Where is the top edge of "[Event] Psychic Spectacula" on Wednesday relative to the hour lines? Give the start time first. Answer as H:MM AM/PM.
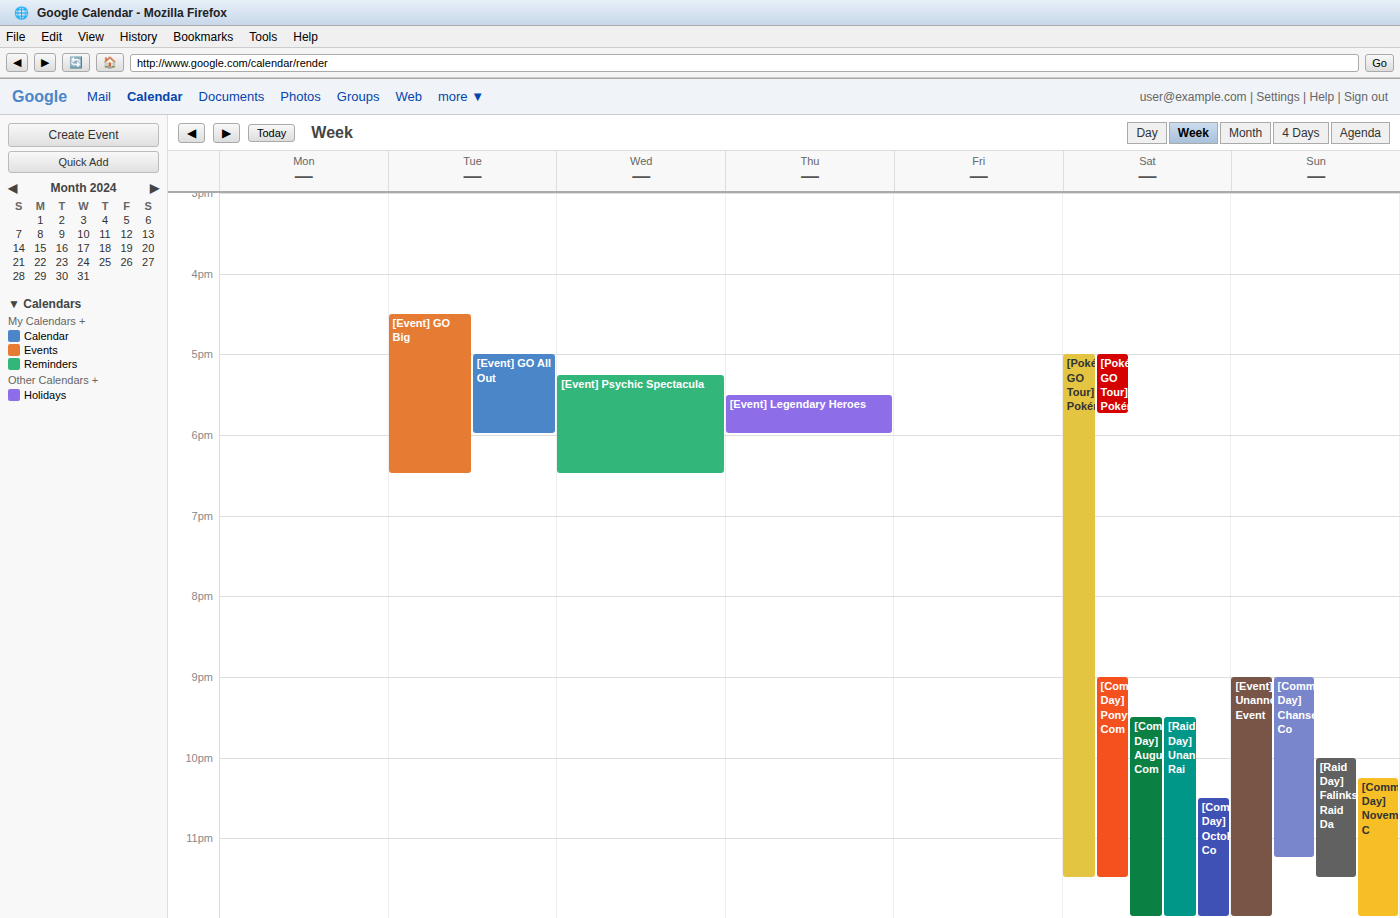
5:15 PM -- neither: a quarter of the way from the 5 PM line to the 6 PM line.